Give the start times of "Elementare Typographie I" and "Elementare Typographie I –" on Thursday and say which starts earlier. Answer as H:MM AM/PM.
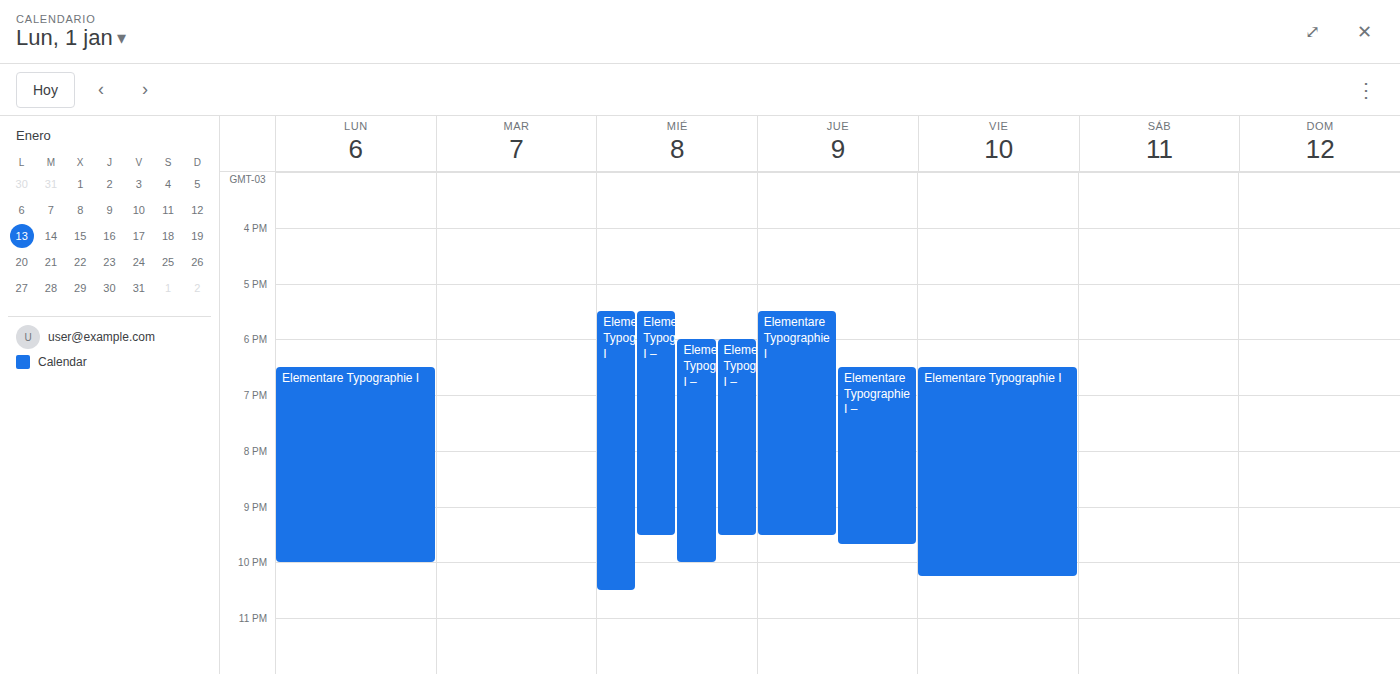
"Elementare Typographie I" 5:30 PM; "Elementare Typographie I –" 6:30 PM.